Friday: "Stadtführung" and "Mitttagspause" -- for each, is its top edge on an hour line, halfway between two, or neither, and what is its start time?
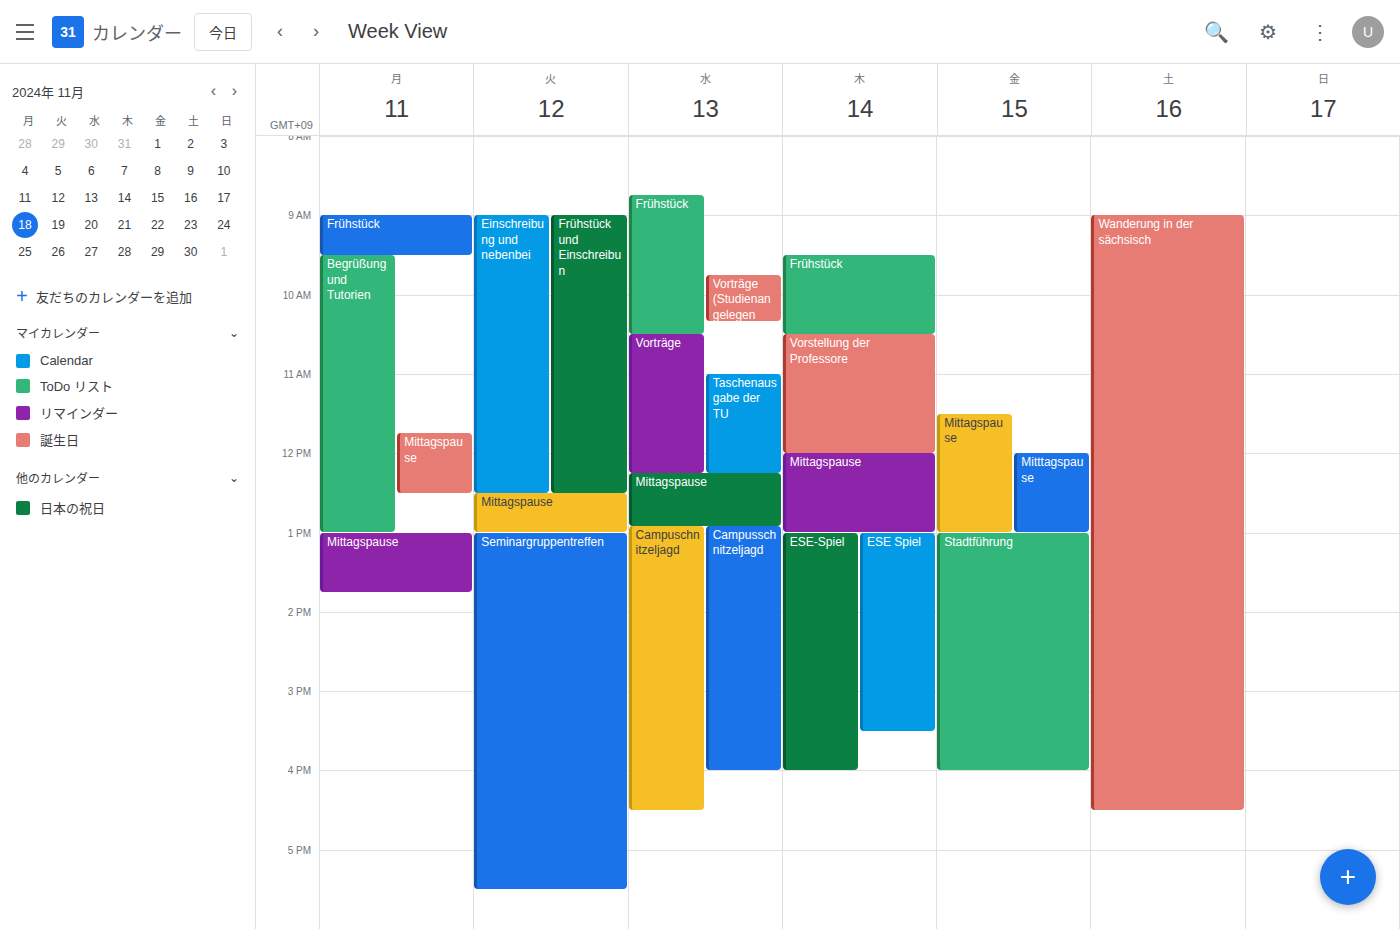
"Stadtführung": 1:00 PM, exactly on the 1 PM line. "Mitttagspause": 12:00 PM, exactly on the 12 PM line.